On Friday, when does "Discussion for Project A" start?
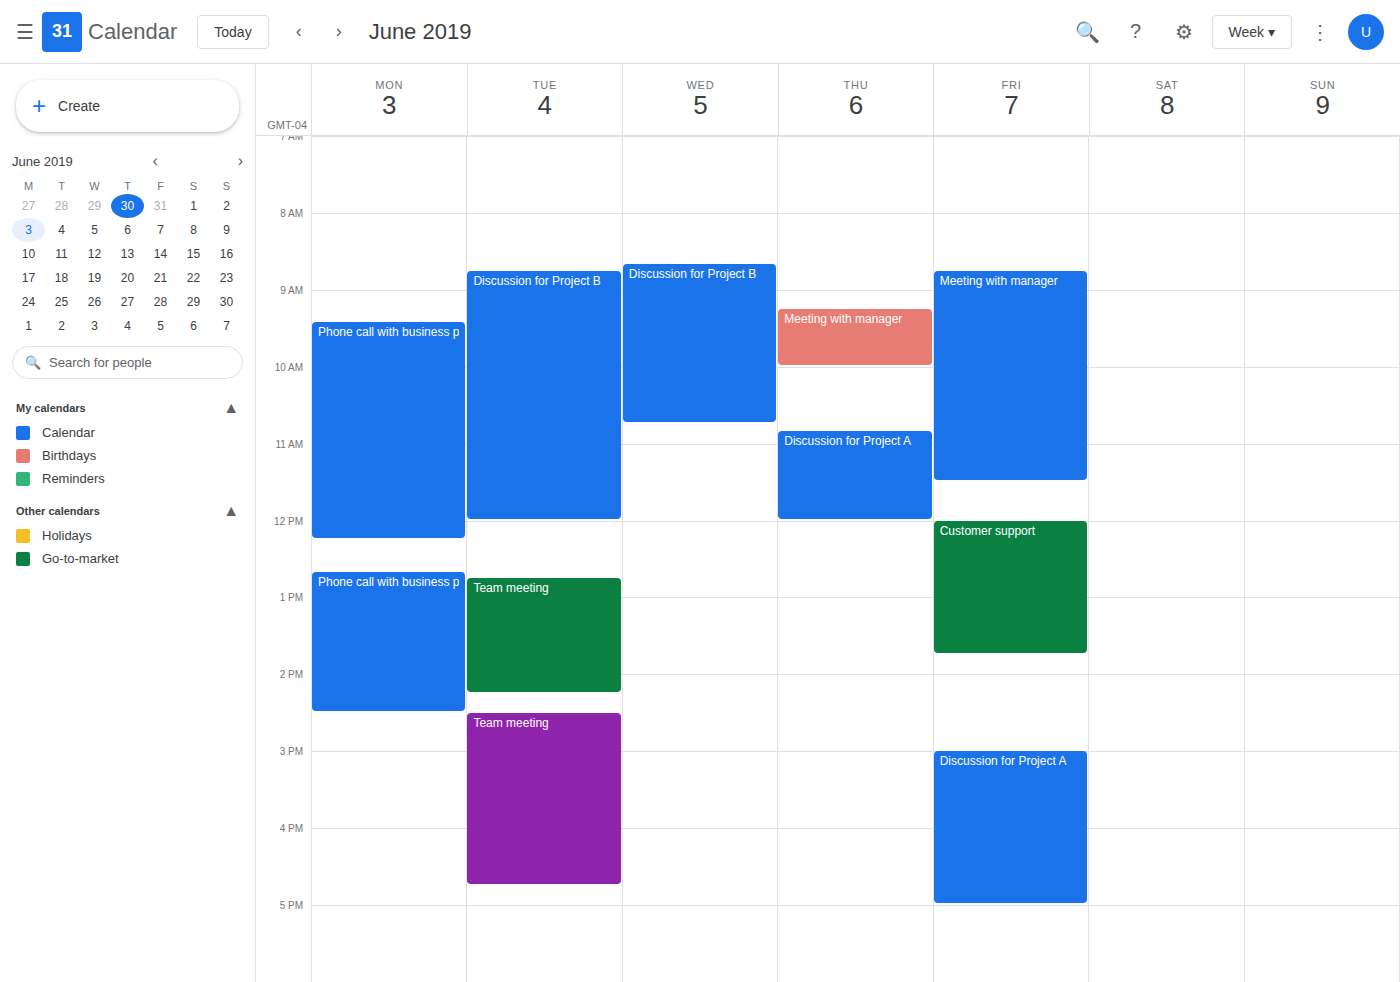
3:00 PM